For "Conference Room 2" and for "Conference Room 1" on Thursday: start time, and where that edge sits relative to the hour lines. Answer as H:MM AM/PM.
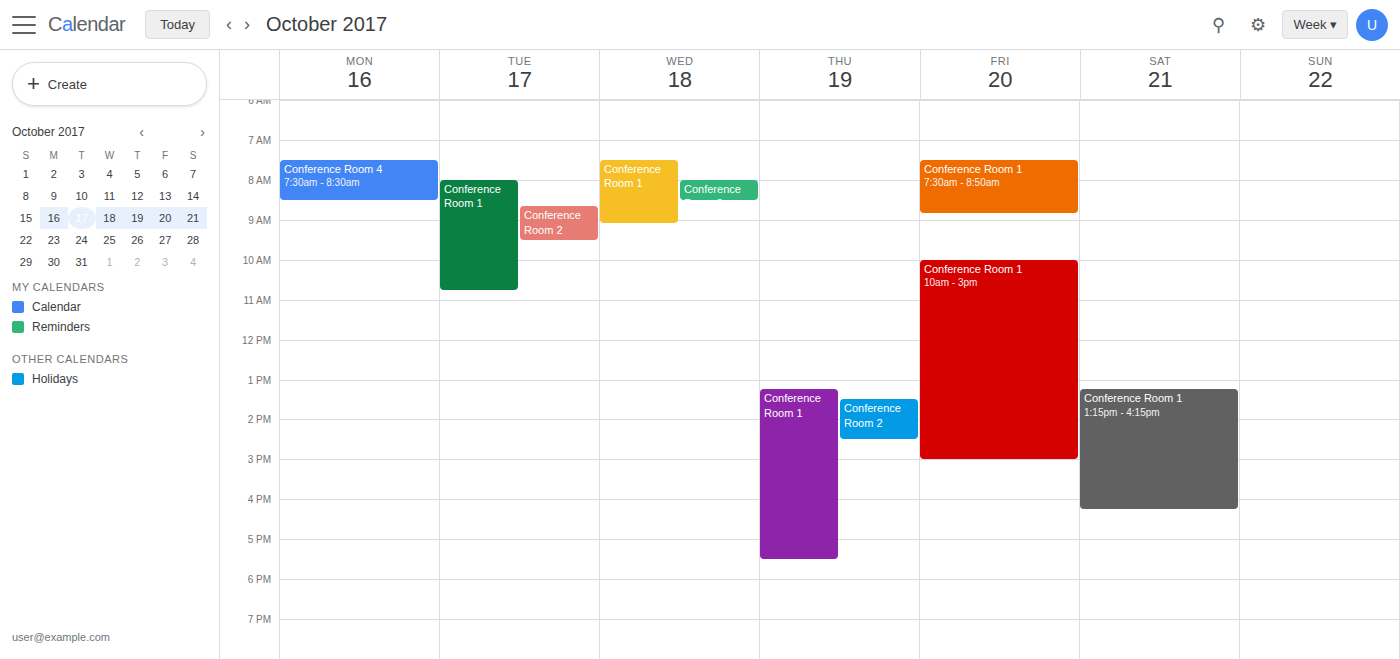
"Conference Room 2": 1:30 PM, halfway between the 1 PM and 2 PM lines. "Conference Room 1": 1:15 PM, neither: a quarter of the way from the 1 PM line to the 2 PM line.